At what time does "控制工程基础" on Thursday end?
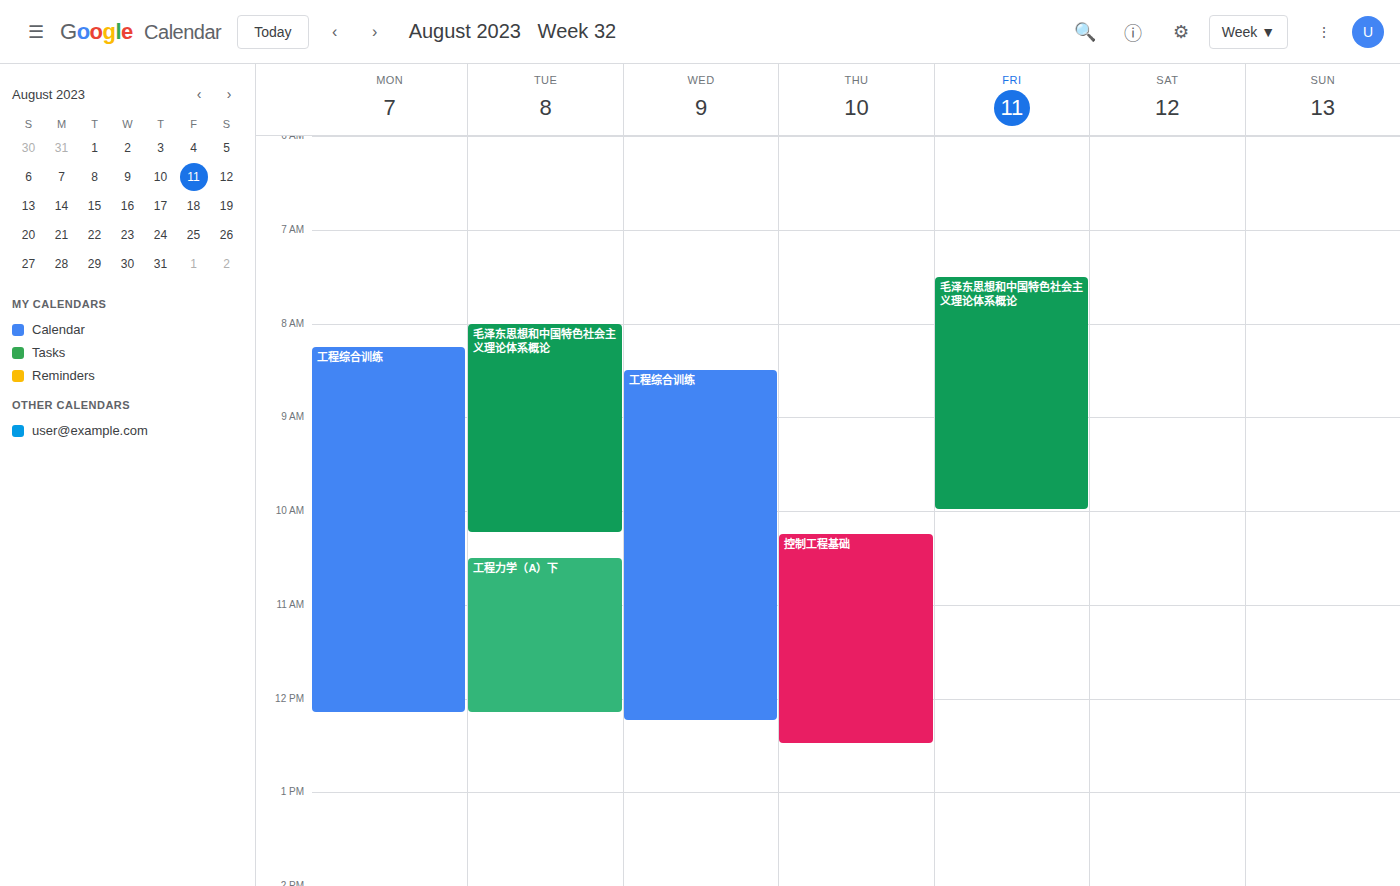
12:30 PM